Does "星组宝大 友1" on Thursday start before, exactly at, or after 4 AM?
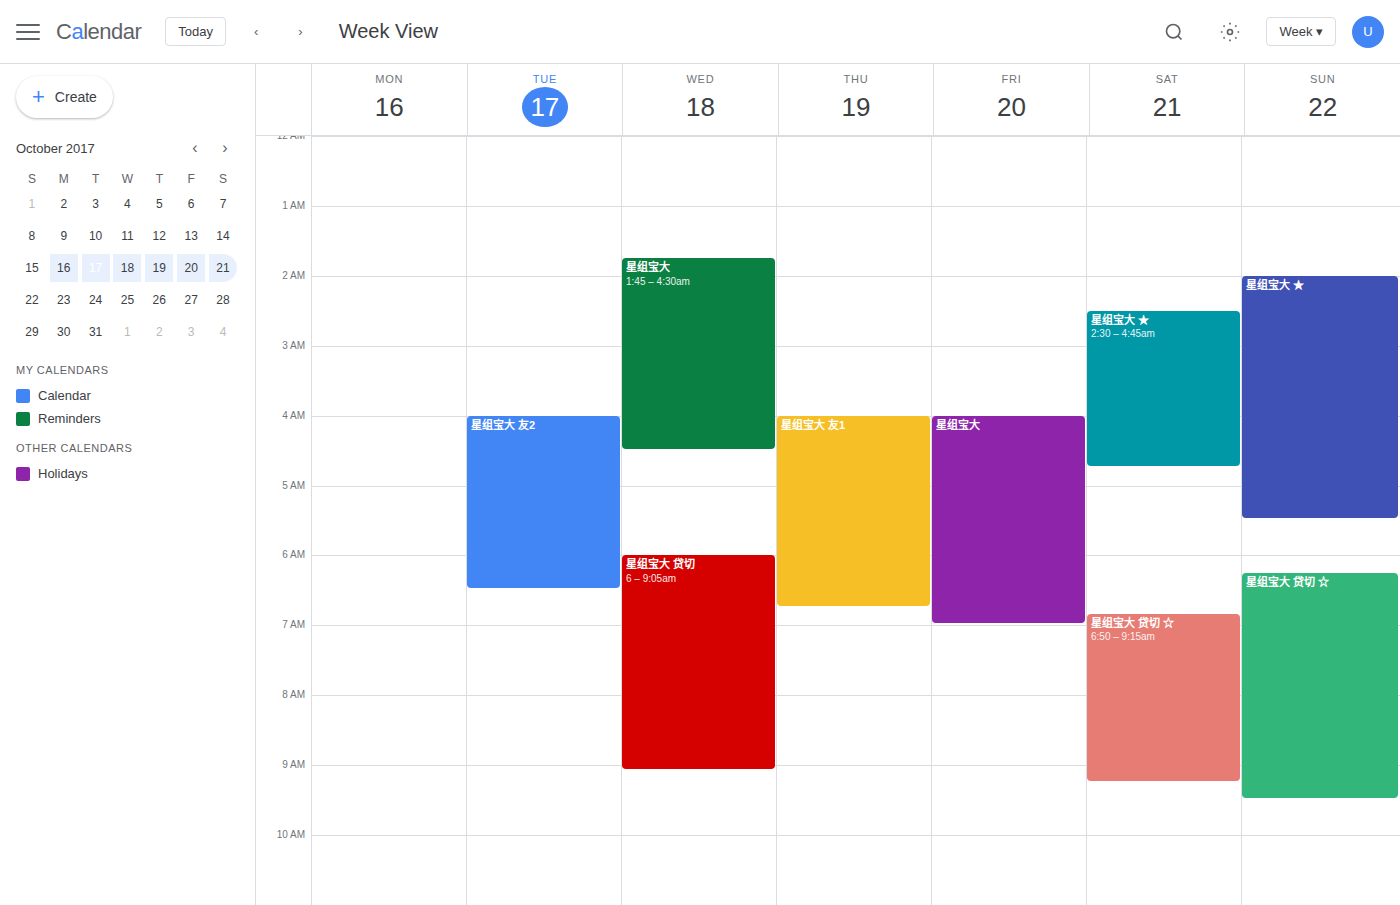
4:00 AM -- exactly at 4 AM, on the 4 AM line.